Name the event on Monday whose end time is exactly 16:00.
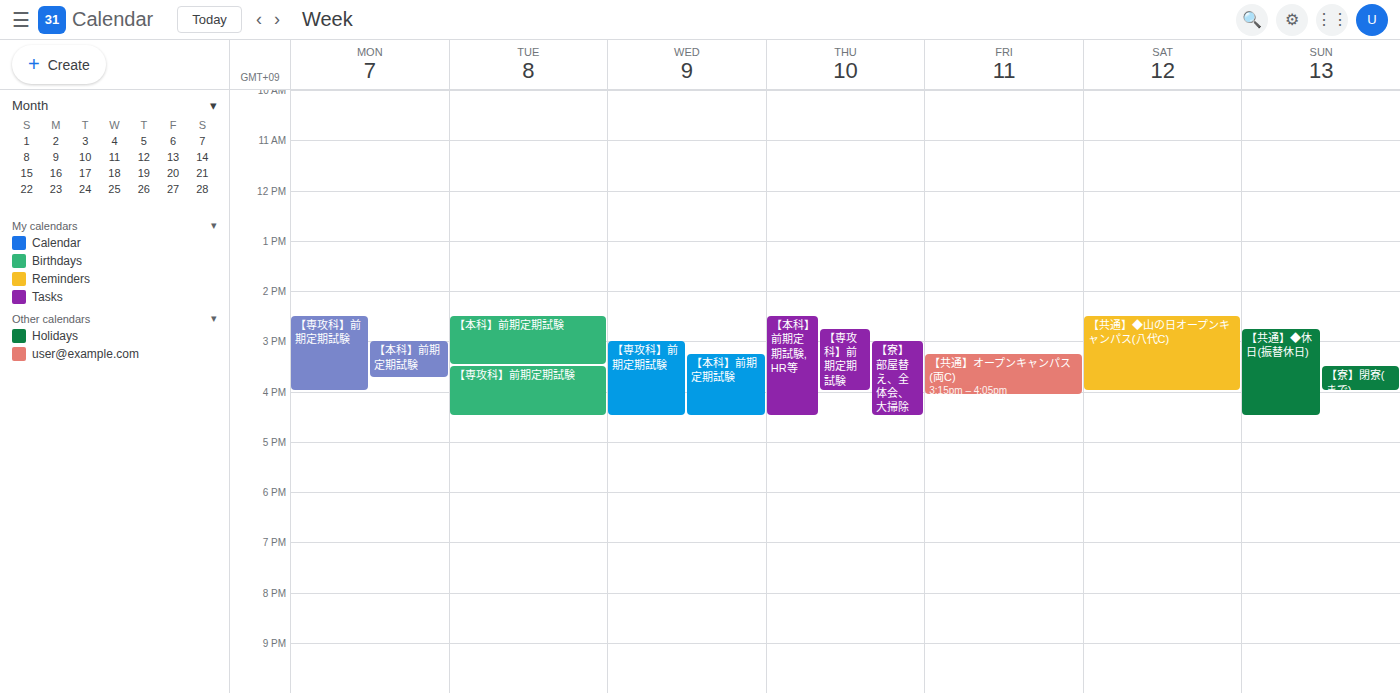
"【専攻科】前期定期試験"